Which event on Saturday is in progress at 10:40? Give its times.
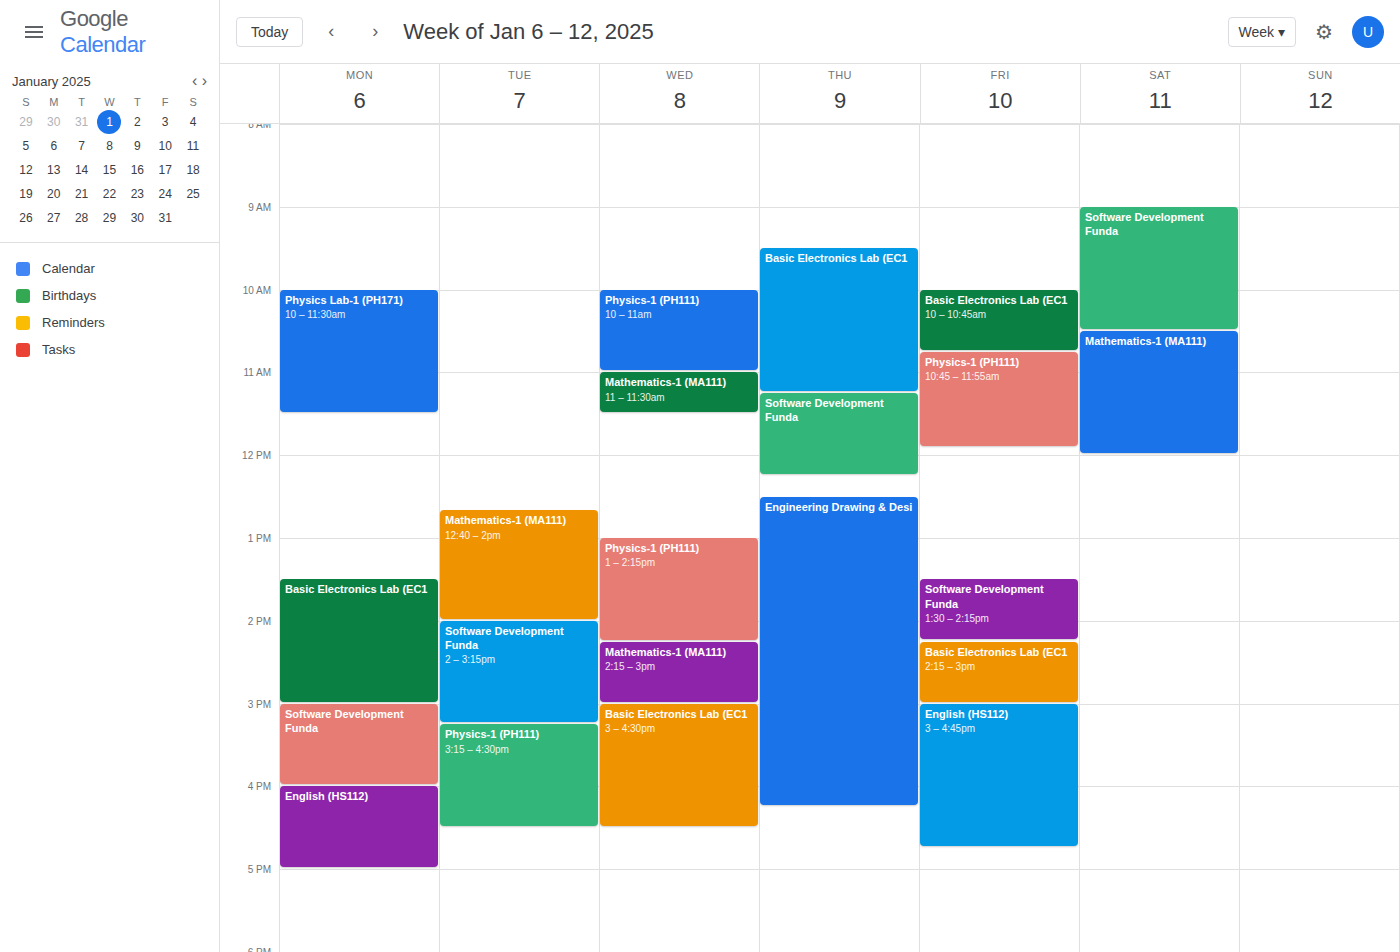
"Mathematics-1 (MA111)", 10:30 to 12:00